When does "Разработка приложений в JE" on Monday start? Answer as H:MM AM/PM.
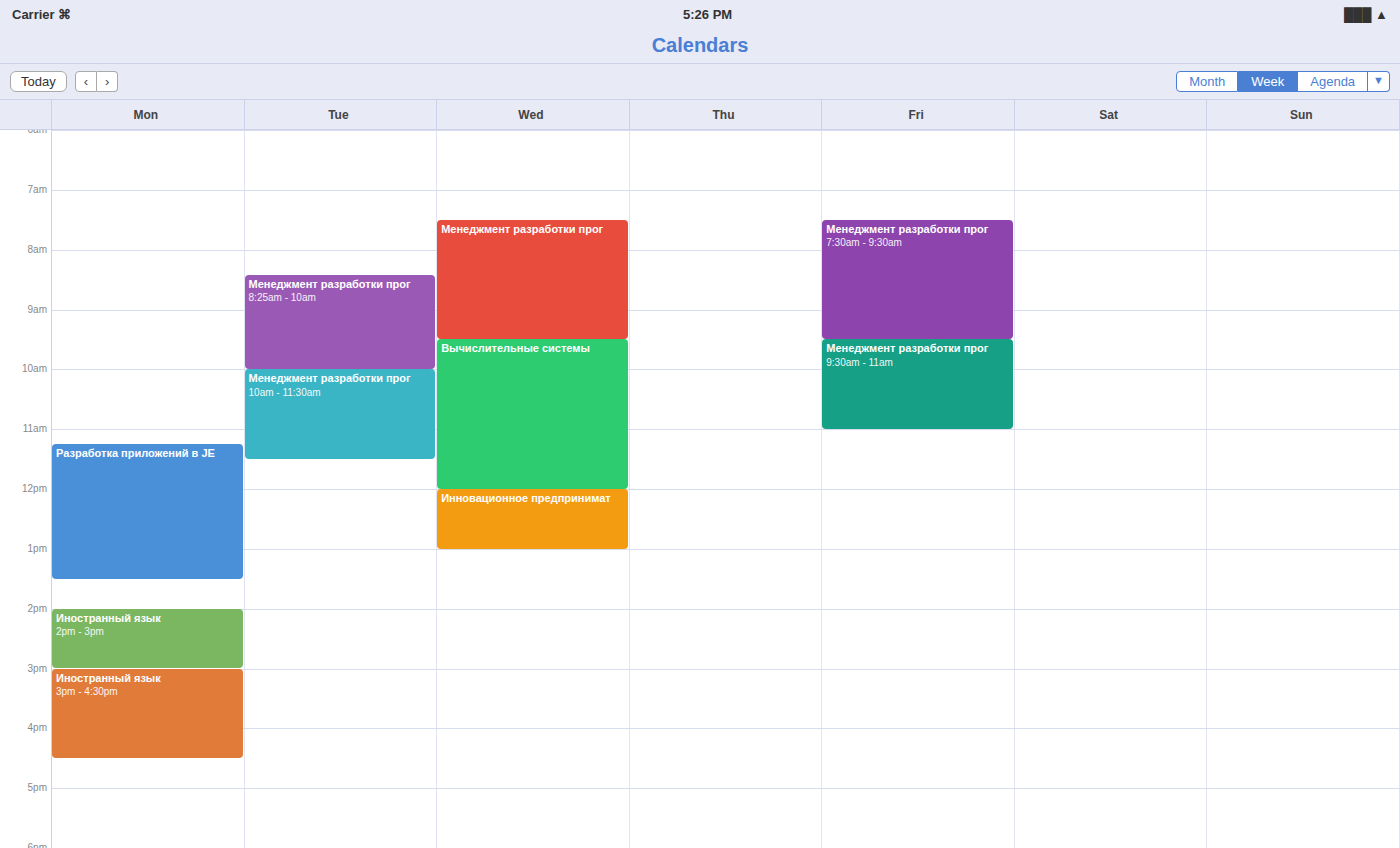
11:15 AM